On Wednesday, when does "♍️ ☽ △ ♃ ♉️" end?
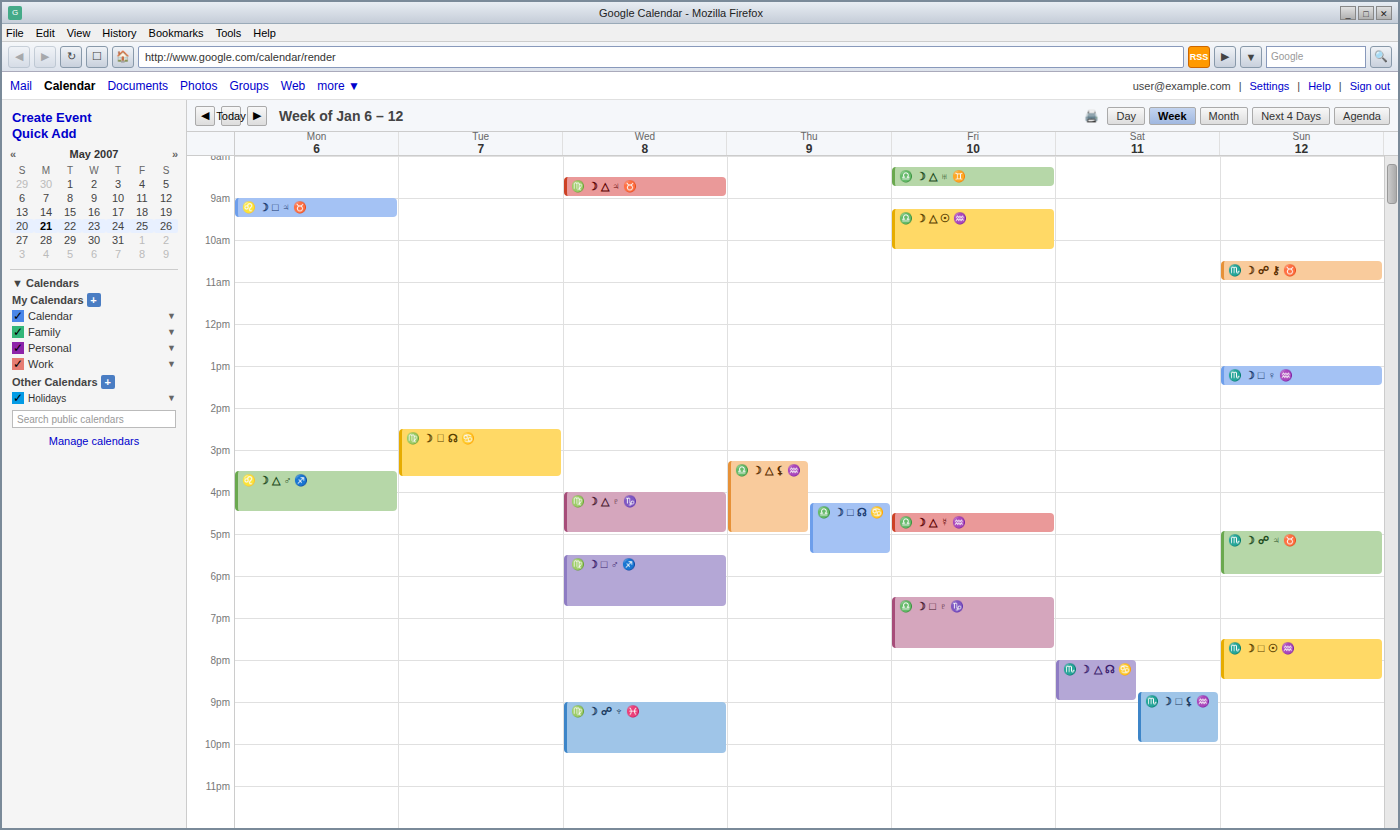
9:00 AM